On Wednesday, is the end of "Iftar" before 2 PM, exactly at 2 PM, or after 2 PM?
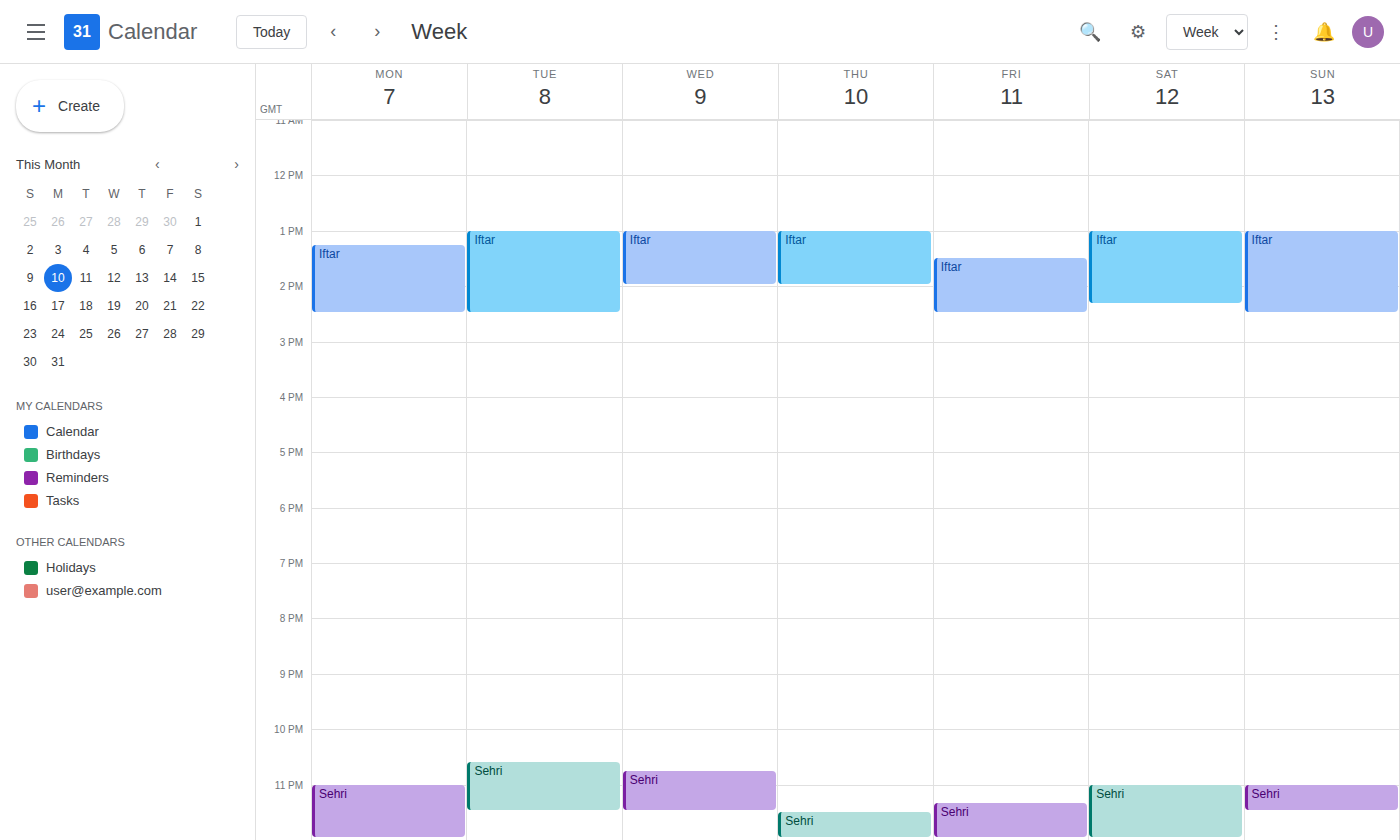
2:00 PM -- exactly at 2 PM, on the 2 PM line.